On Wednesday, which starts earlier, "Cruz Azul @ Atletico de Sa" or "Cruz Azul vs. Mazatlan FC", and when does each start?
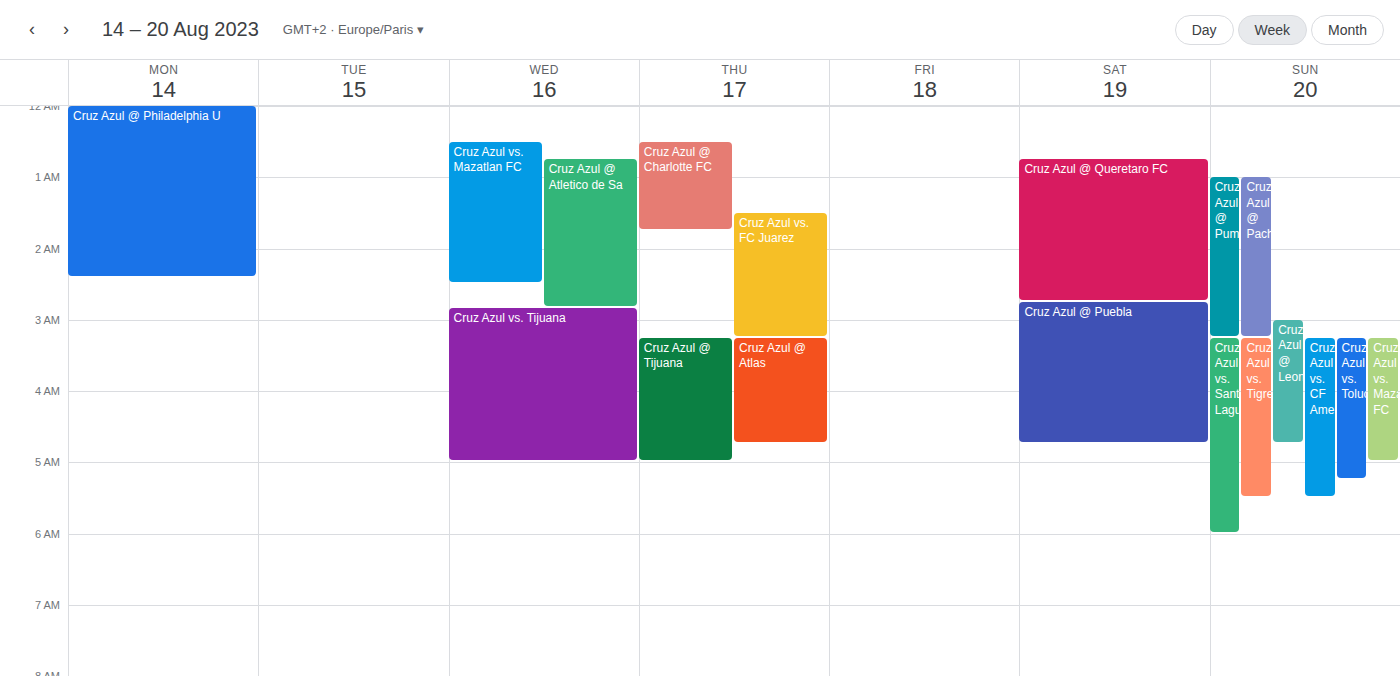
"Cruz Azul vs. Mazatlan FC" 12:30 AM; "Cruz Azul @ Atletico de Sa" 12:45 AM.